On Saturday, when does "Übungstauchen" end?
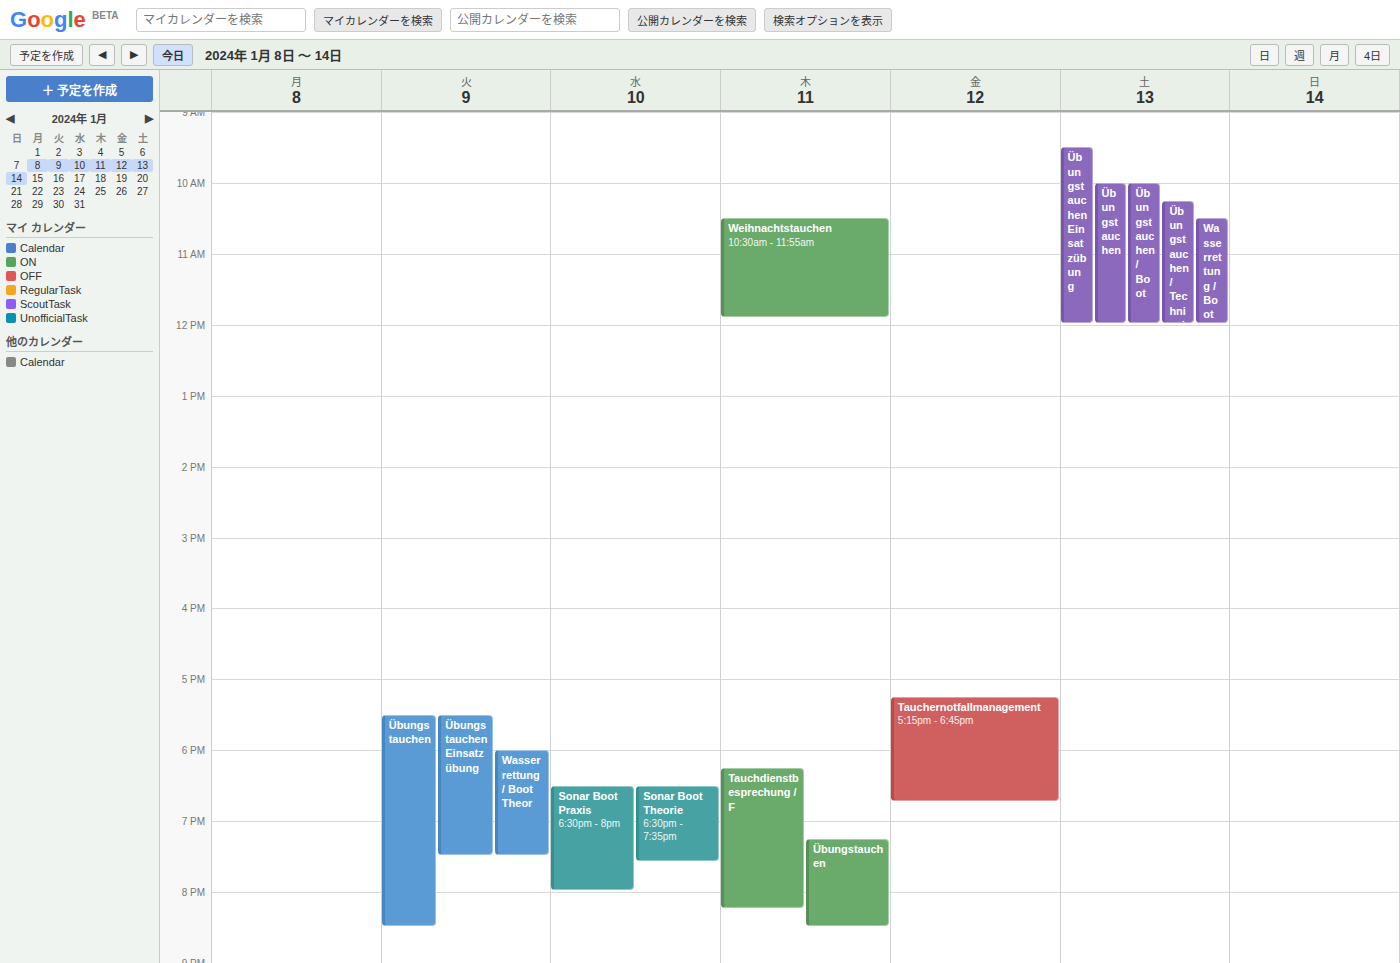
12:00 PM